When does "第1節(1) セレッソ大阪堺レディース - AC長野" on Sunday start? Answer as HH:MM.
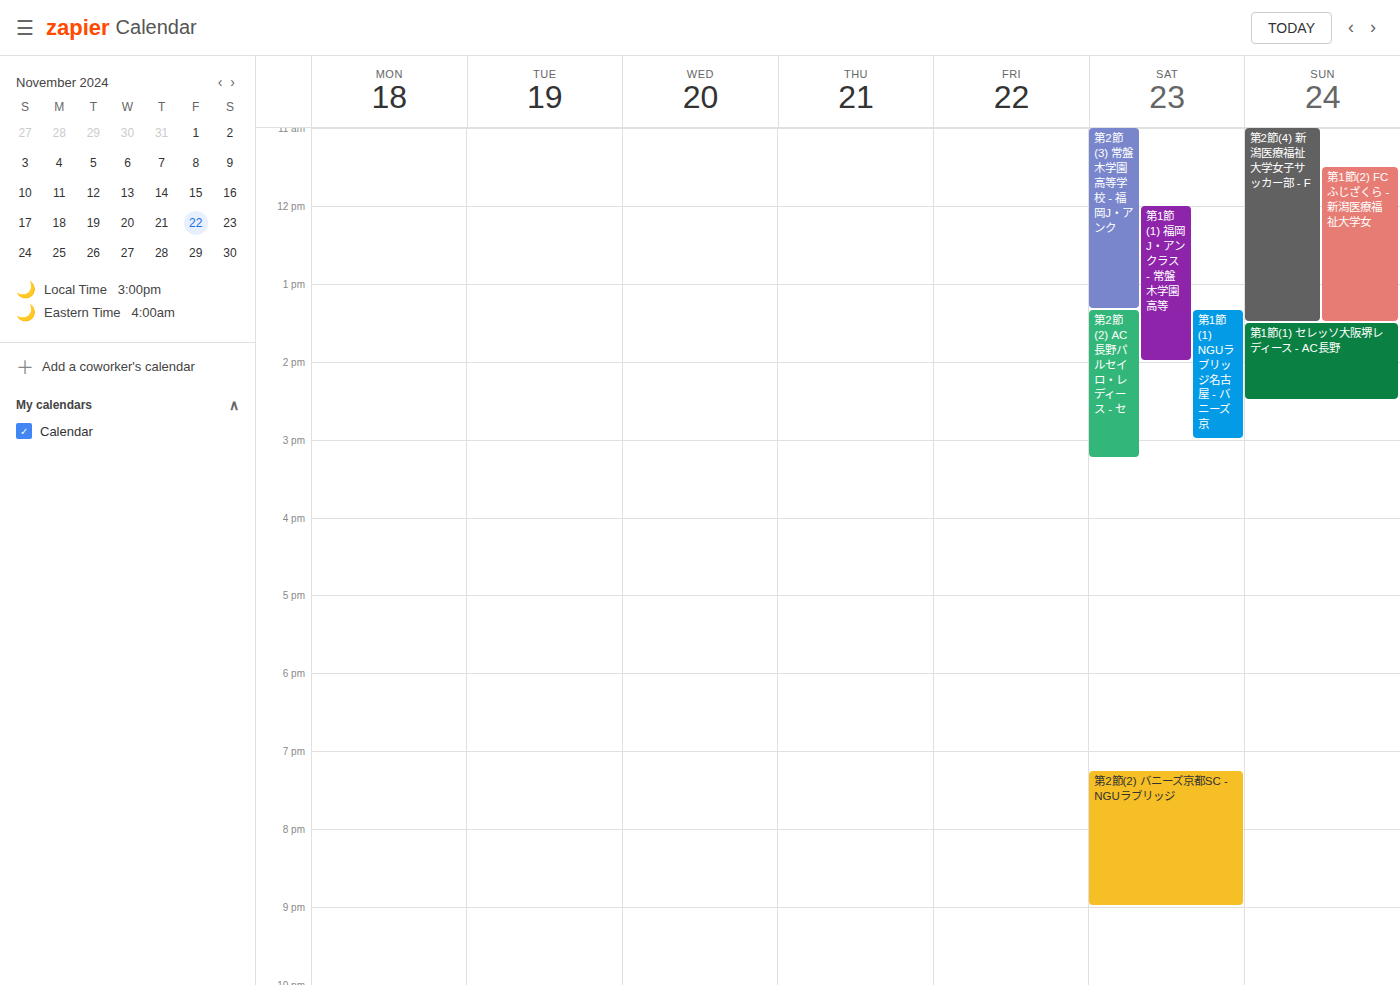
13:30